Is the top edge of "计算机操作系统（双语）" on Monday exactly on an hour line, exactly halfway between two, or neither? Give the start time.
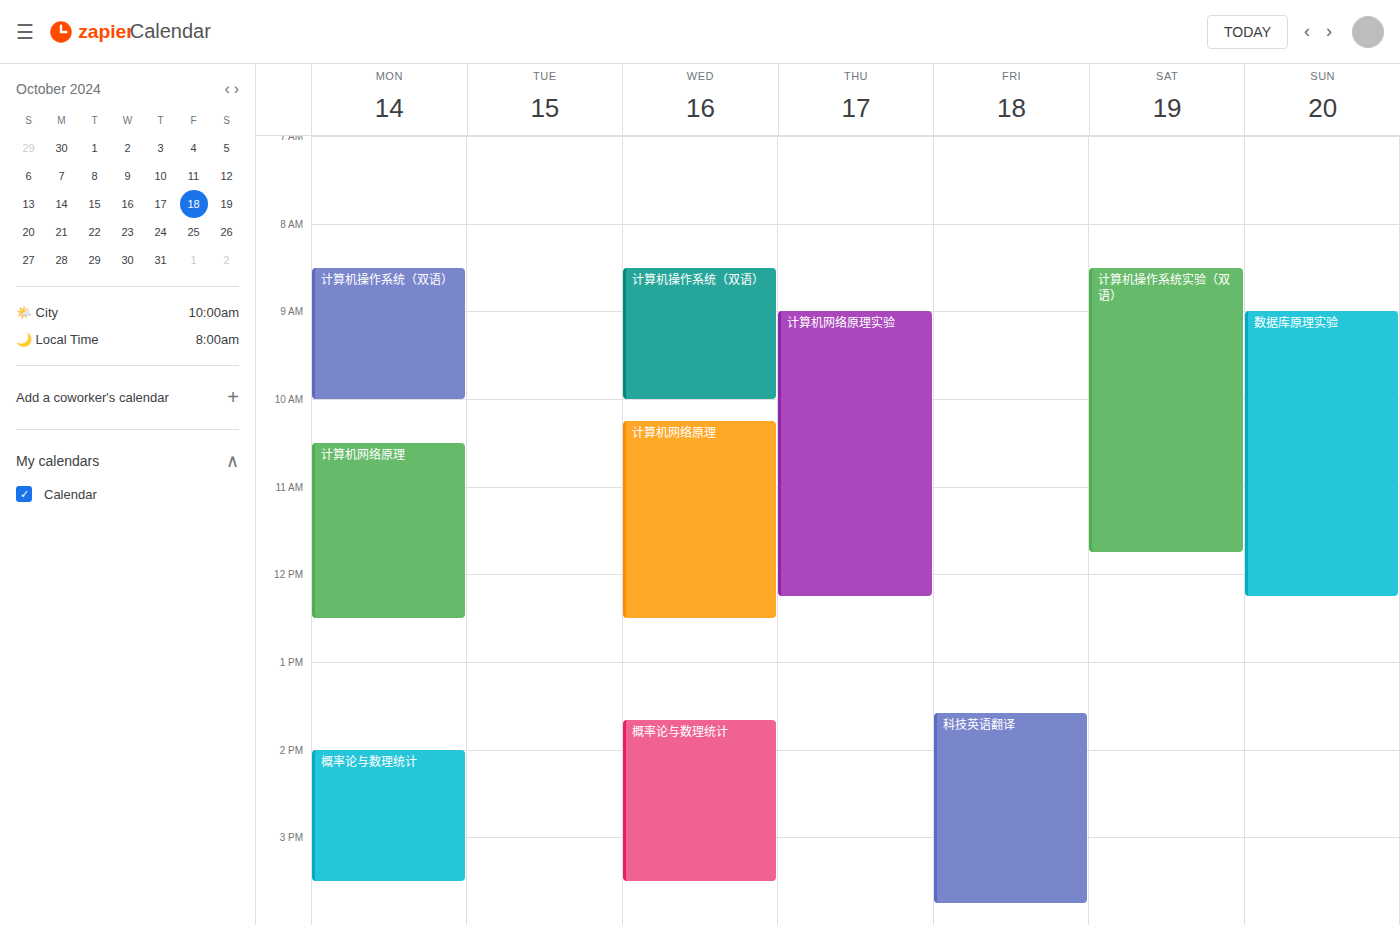
8:30 AM -- halfway between the 8 AM and 9 AM lines.